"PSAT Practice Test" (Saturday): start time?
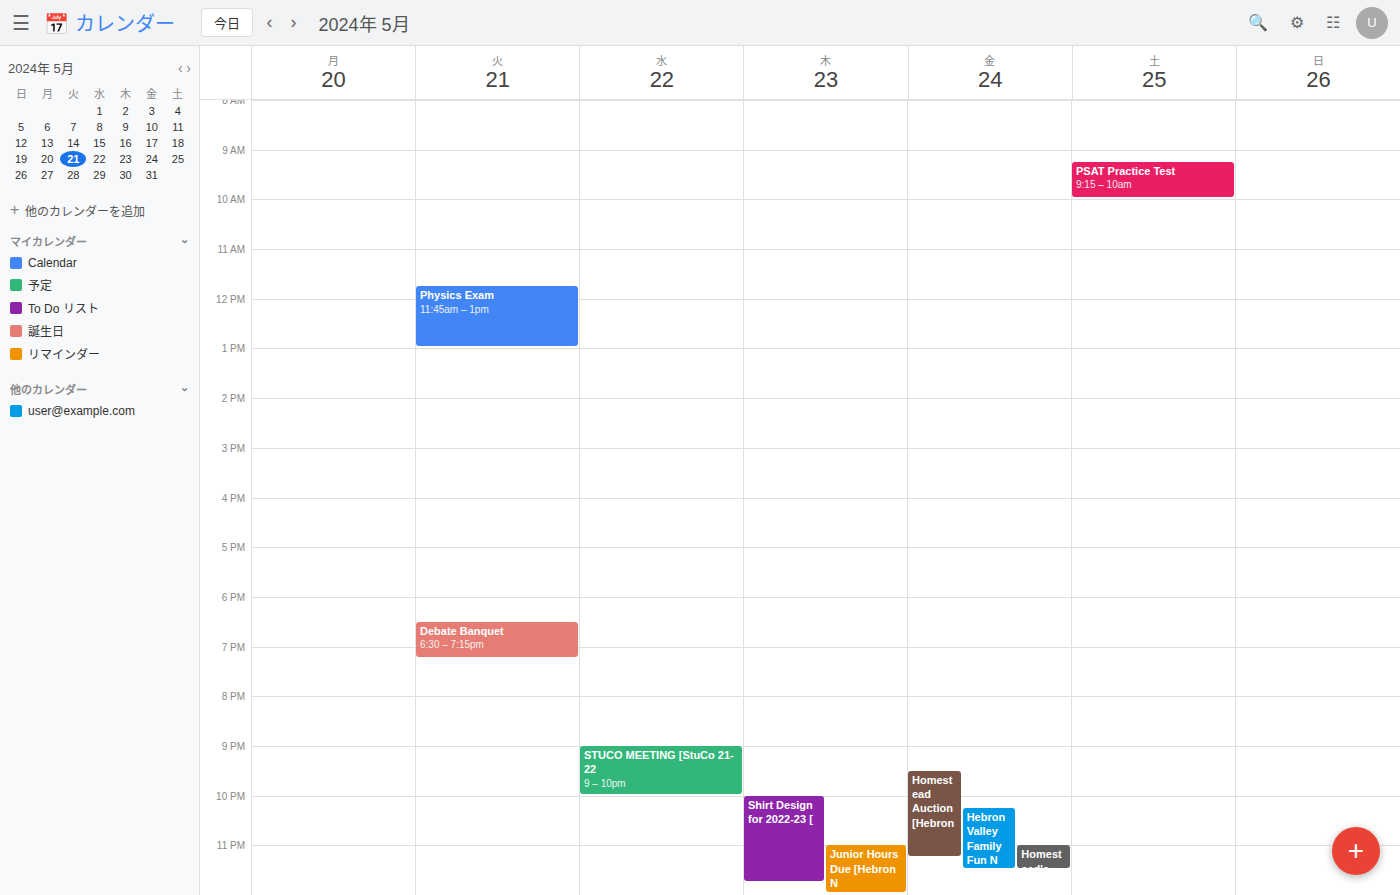
9:15 AM